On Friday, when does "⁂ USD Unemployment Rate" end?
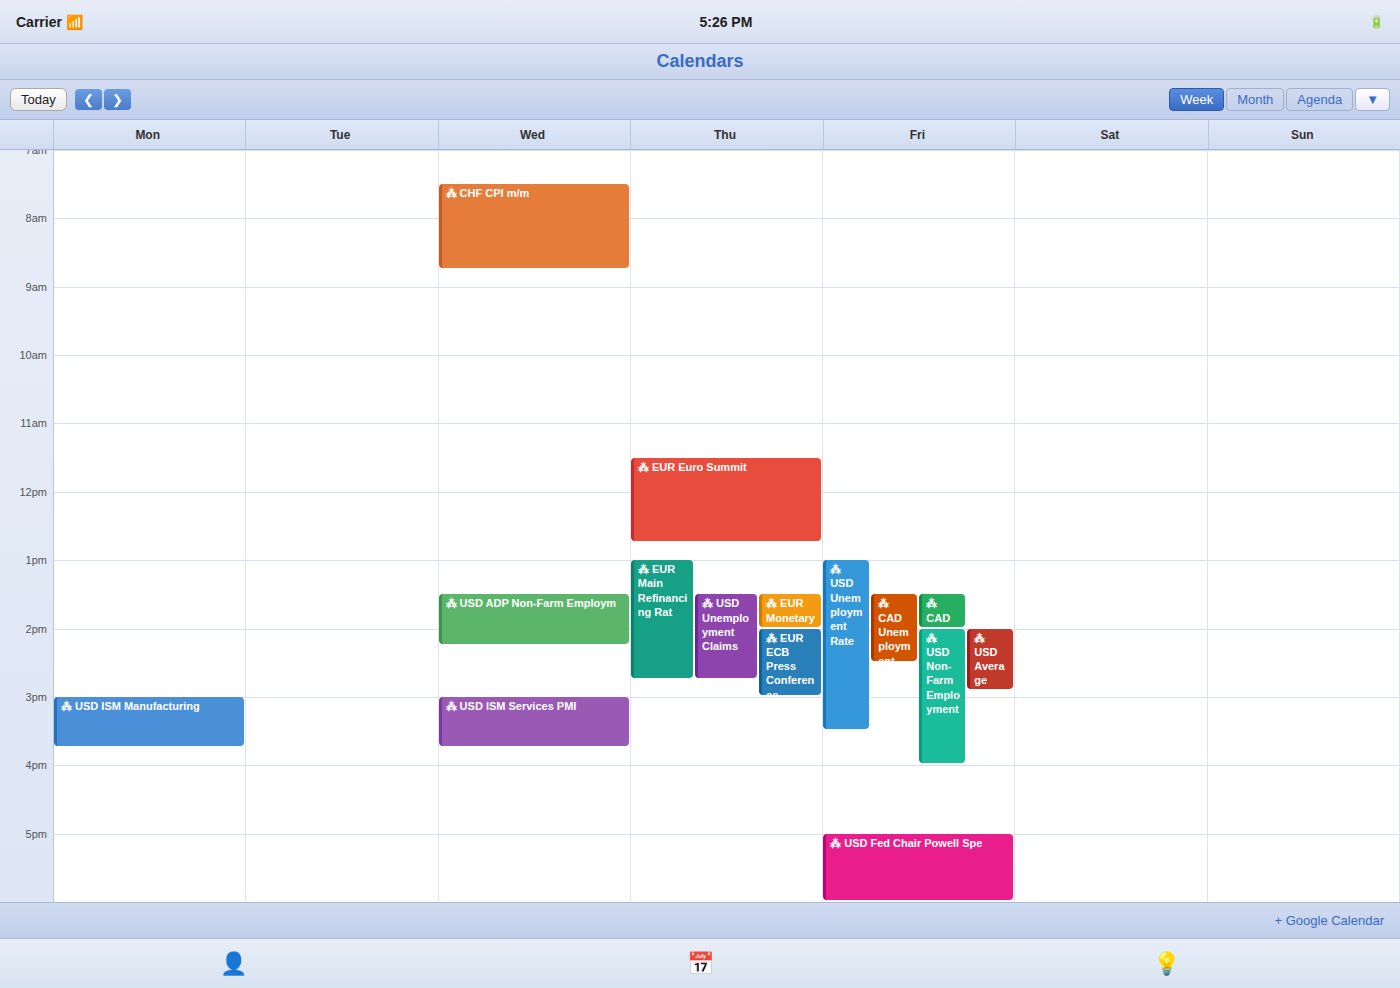
15:30